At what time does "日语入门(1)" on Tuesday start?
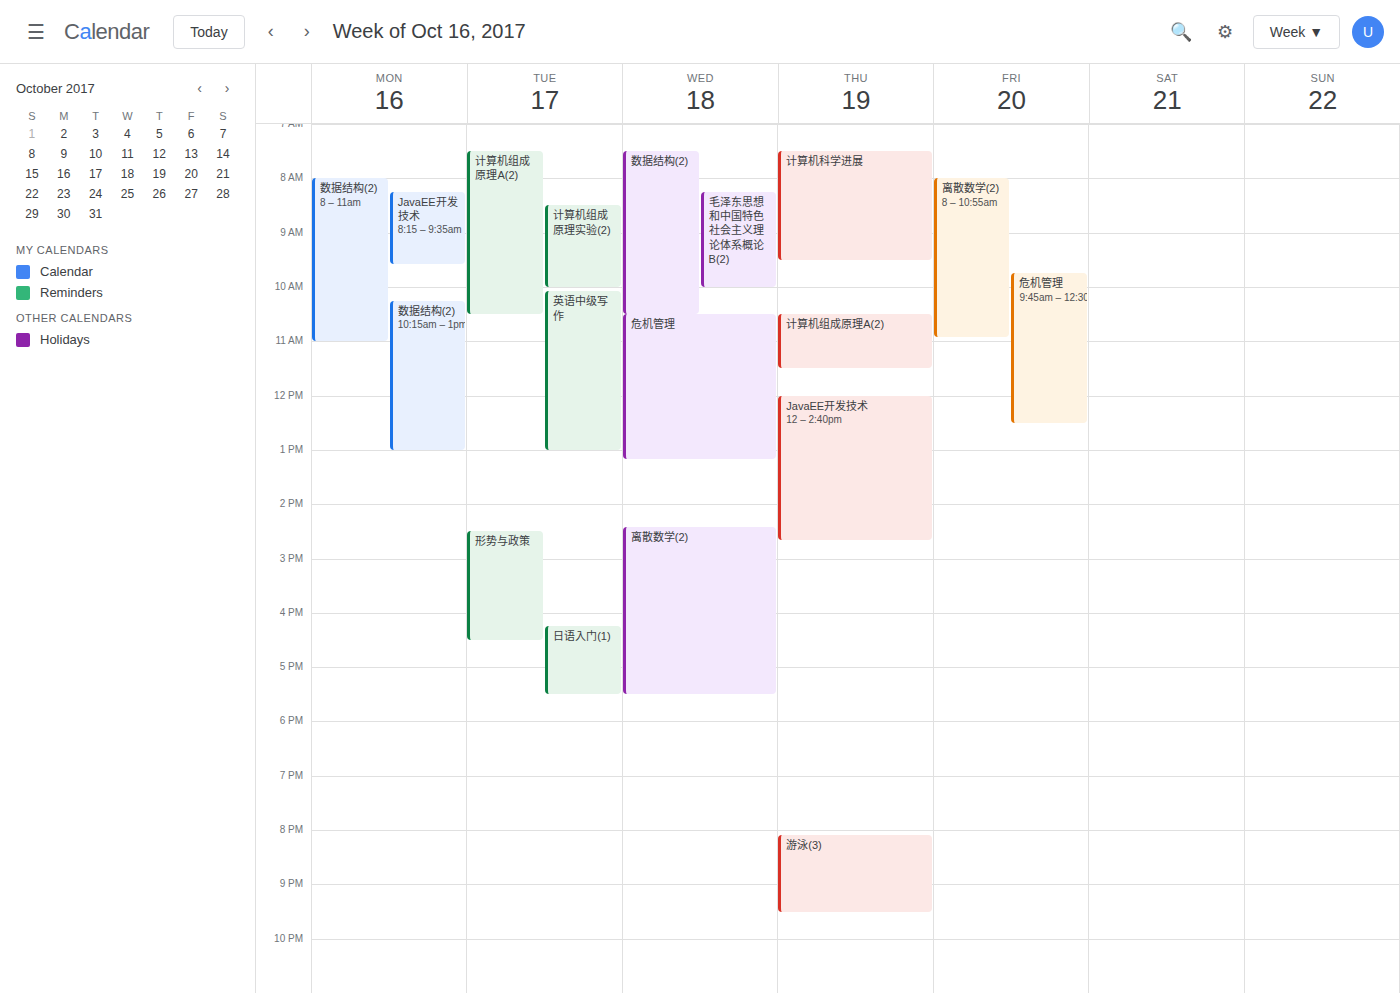
4:15 PM